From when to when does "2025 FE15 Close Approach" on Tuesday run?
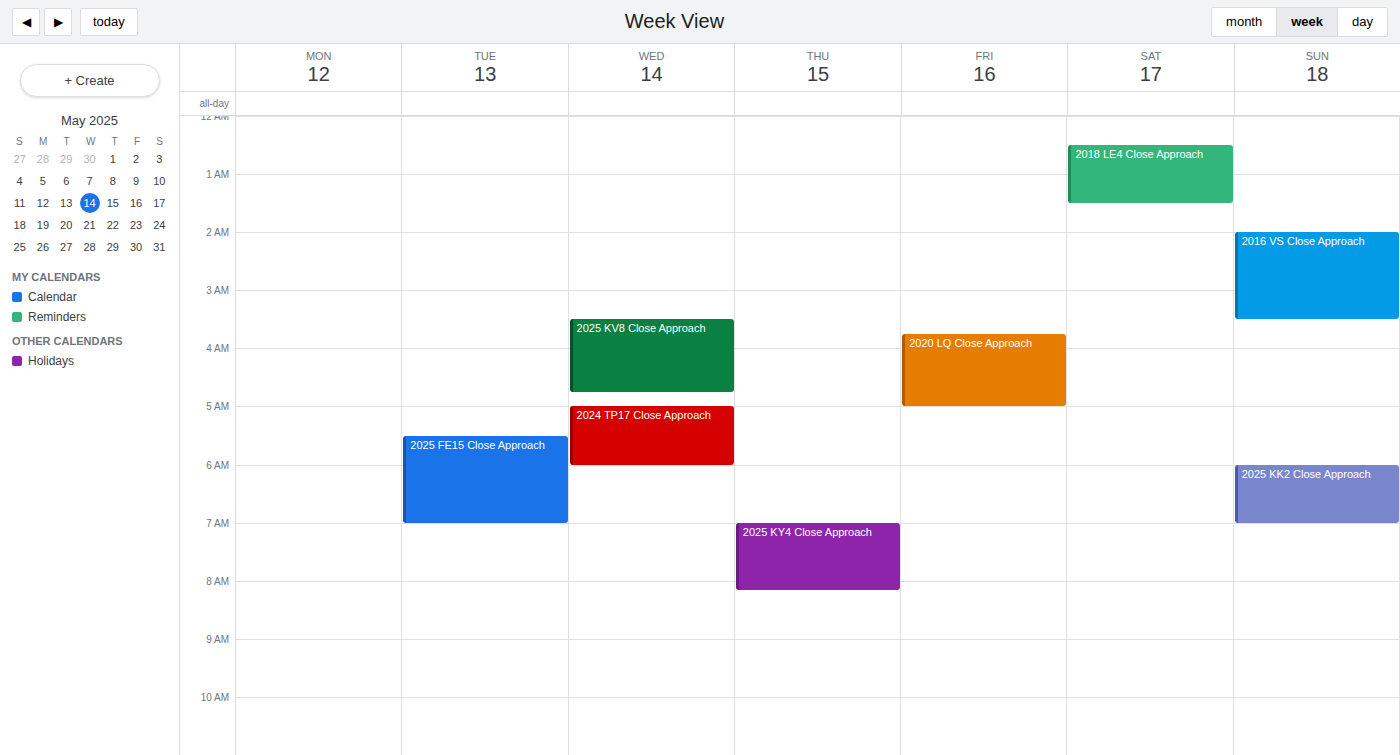
5:30 AM to 7:00 AM